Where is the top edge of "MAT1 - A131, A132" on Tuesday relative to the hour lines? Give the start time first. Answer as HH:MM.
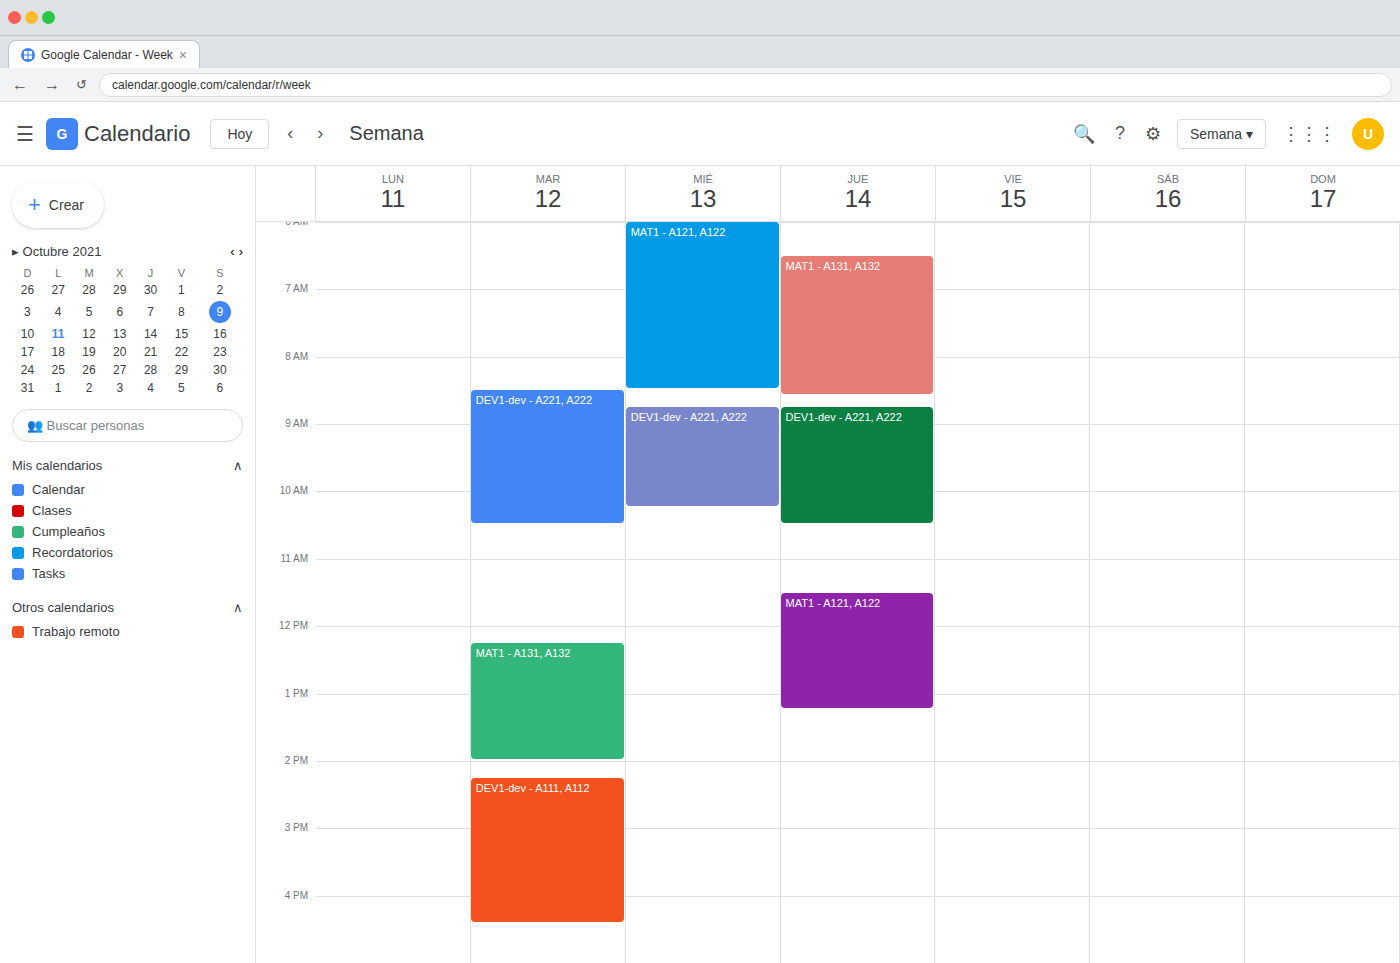
12:15 -- neither: a quarter of the way from the 12:00 line to the 13:00 line.